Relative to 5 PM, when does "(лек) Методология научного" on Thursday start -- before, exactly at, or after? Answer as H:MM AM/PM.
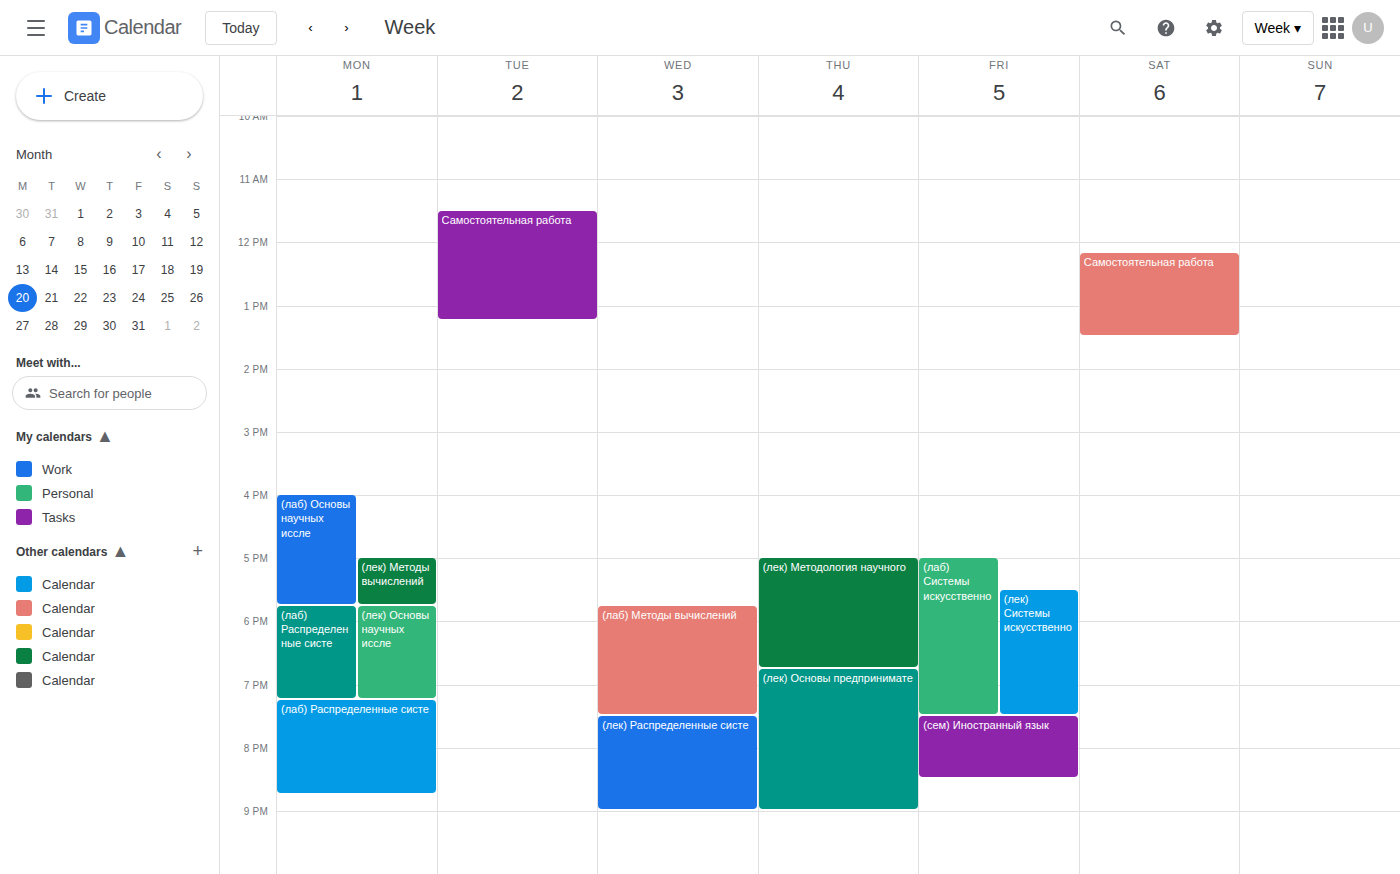
5:00 PM -- exactly at 5 PM, on the 5 PM line.